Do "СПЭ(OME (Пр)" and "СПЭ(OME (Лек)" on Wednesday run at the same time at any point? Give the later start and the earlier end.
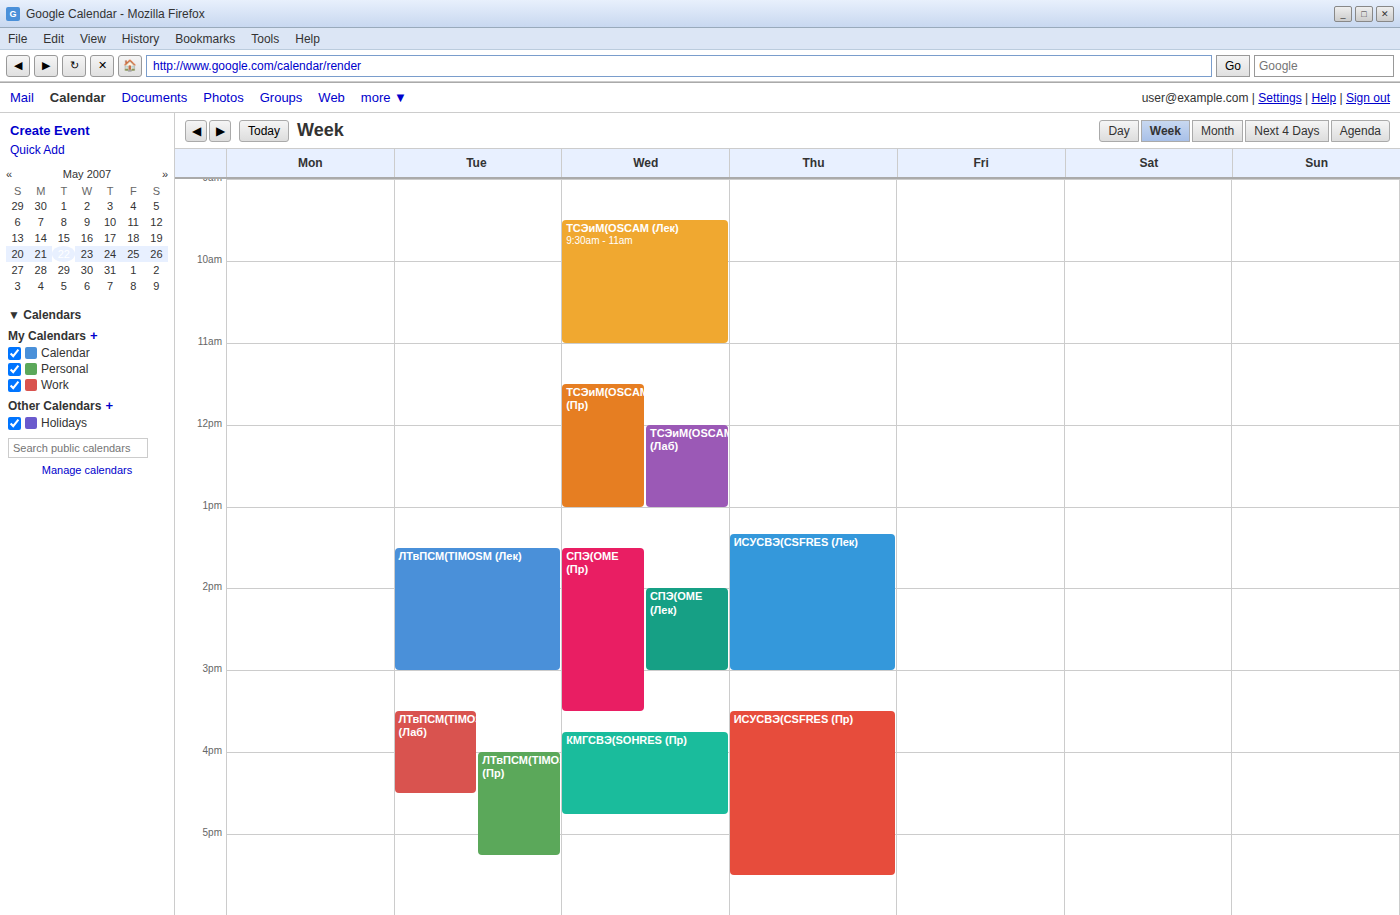
"СПЭ(OME (Лек)" runs 2:00 PM to 3:00 PM, inside "СПЭ(OME (Пр)" -- they overlap.